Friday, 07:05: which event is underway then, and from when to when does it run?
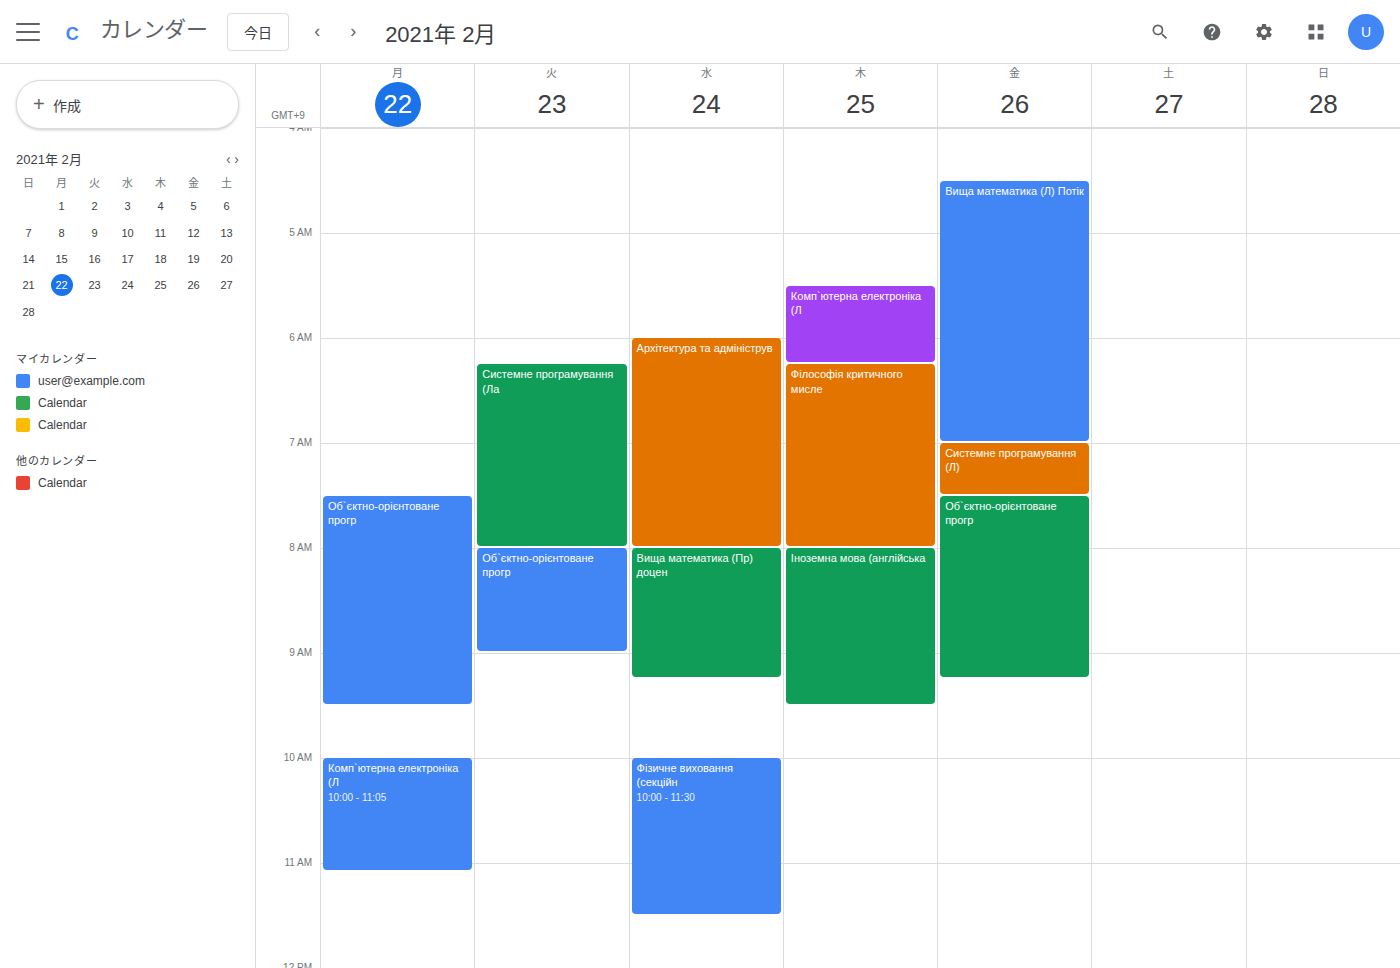
"Системне програмування (Л)", 07:00 to 07:30